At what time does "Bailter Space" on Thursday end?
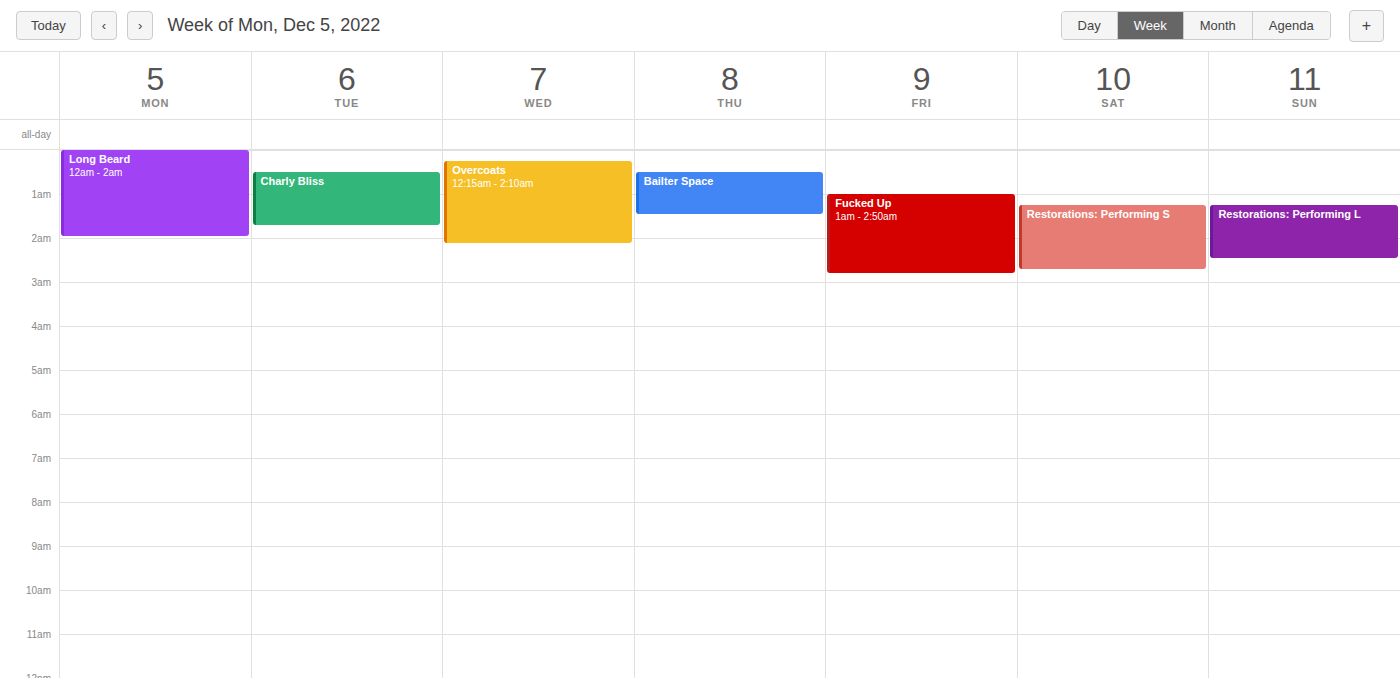
1:30 AM